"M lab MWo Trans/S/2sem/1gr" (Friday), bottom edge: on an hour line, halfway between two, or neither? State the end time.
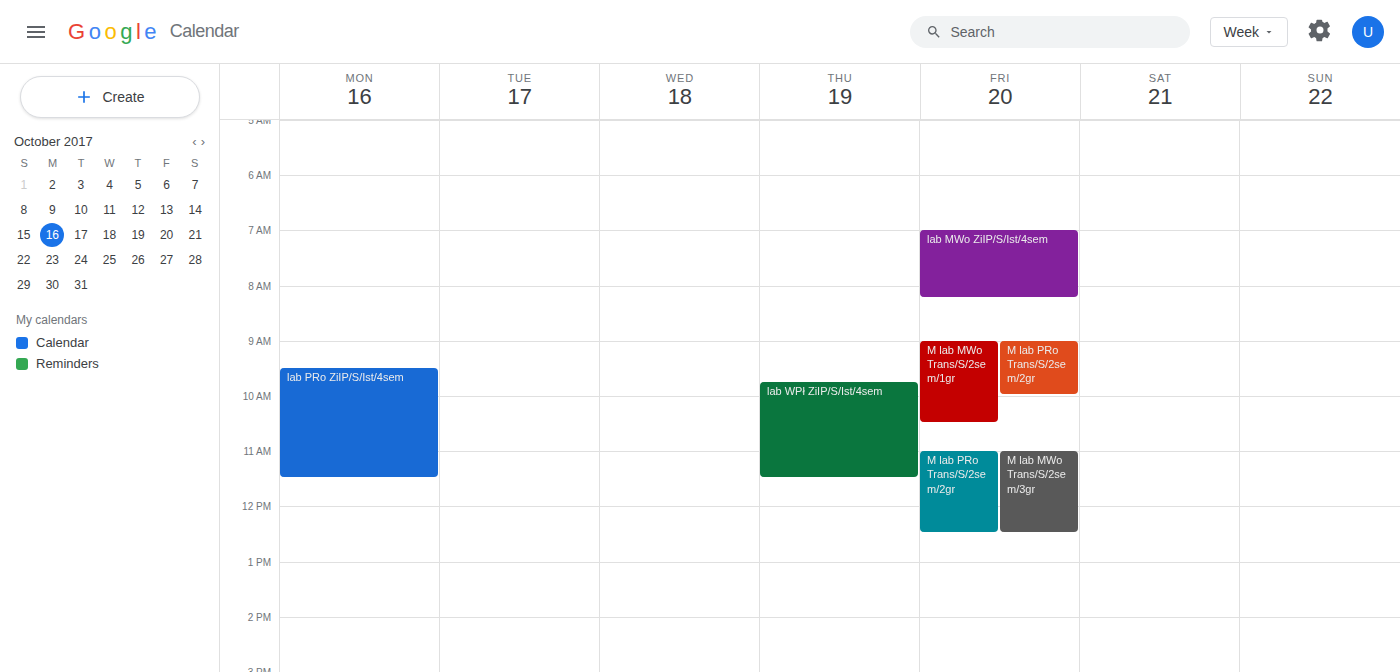
10:30 AM -- halfway between the 10 AM and 11 AM lines.